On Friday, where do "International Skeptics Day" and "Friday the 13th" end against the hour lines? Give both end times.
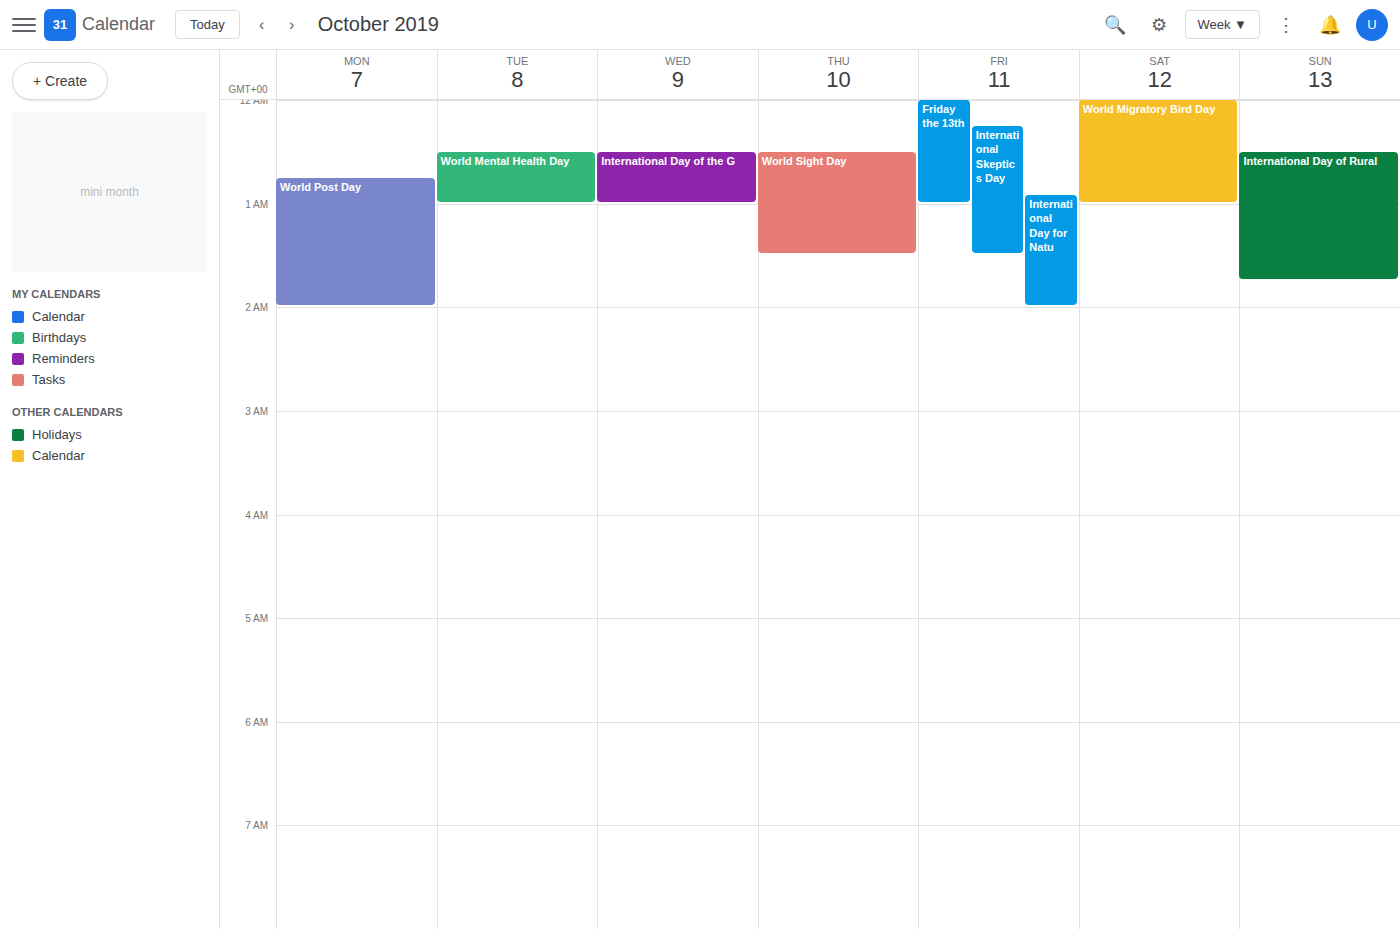
"International Skeptics Day": 1:30 AM, halfway between the 1 AM and 2 AM lines. "Friday the 13th": 1:00 AM, exactly on the 1 AM line.